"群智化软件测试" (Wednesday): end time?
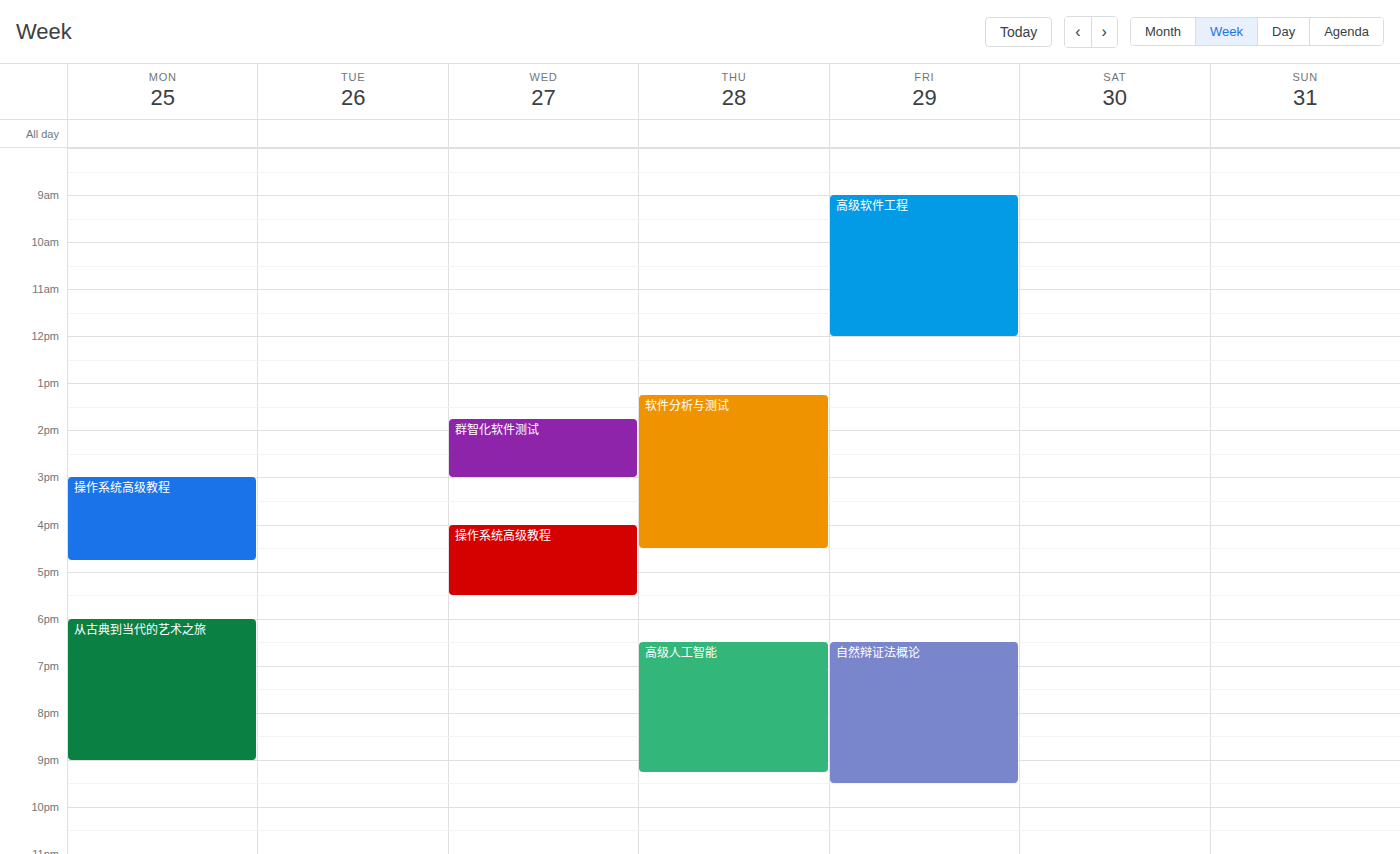
3:00 PM